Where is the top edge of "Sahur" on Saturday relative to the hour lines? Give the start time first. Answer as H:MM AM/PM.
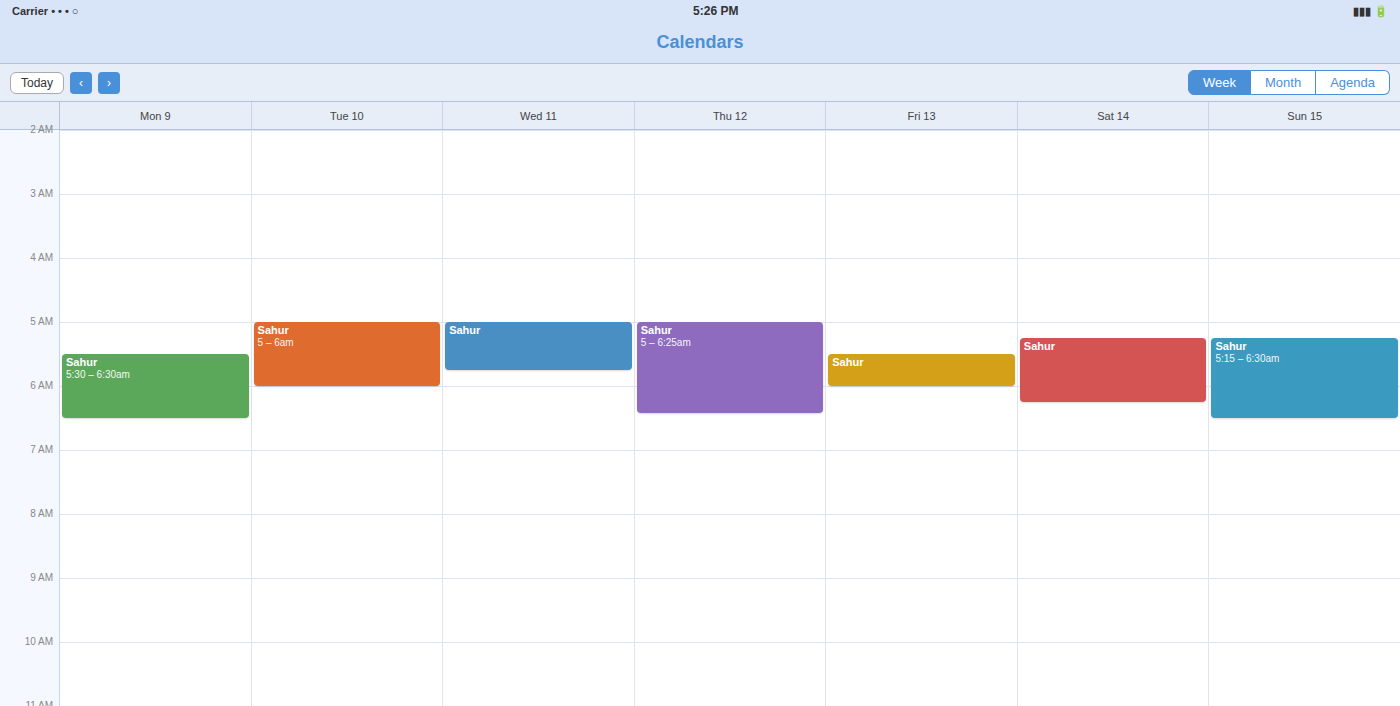
5:15 AM -- neither: a quarter of the way from the 5 AM line to the 6 AM line.